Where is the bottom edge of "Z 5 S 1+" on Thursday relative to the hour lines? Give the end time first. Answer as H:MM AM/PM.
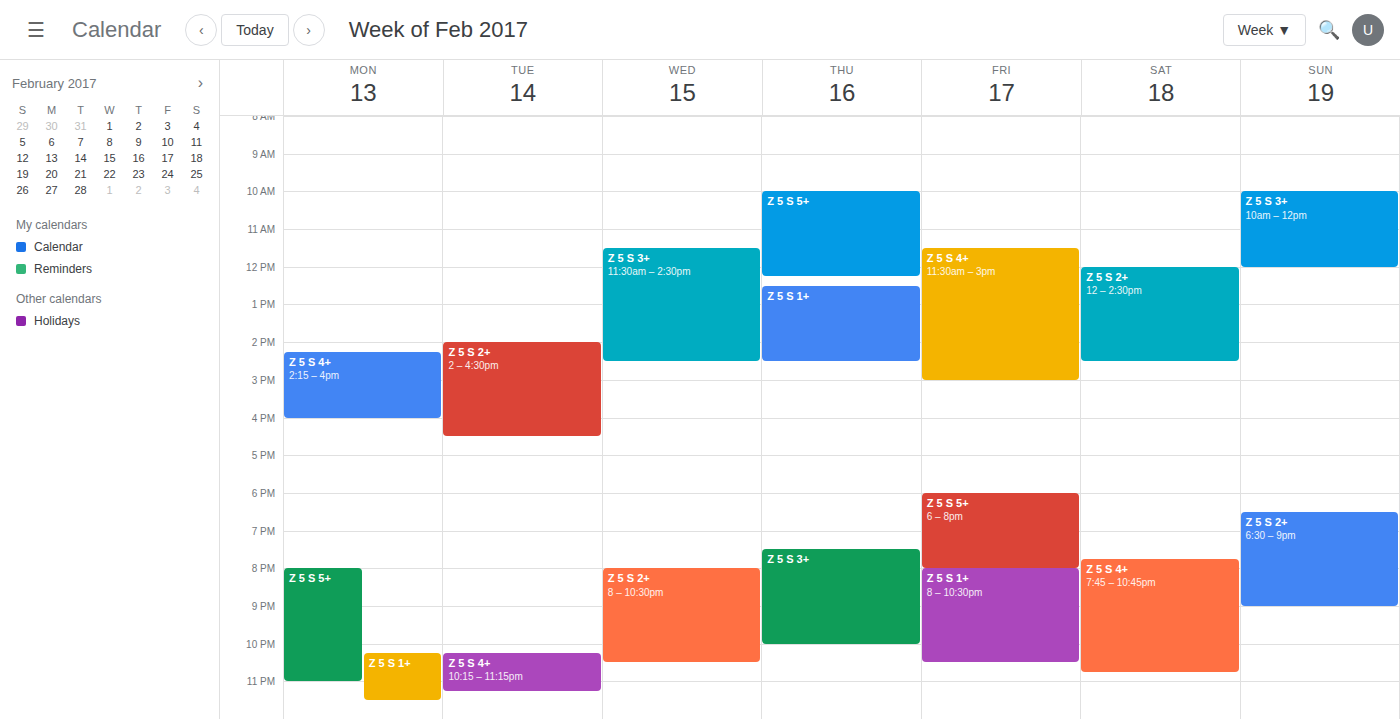
2:30 PM -- halfway between the 2 PM and 3 PM lines.